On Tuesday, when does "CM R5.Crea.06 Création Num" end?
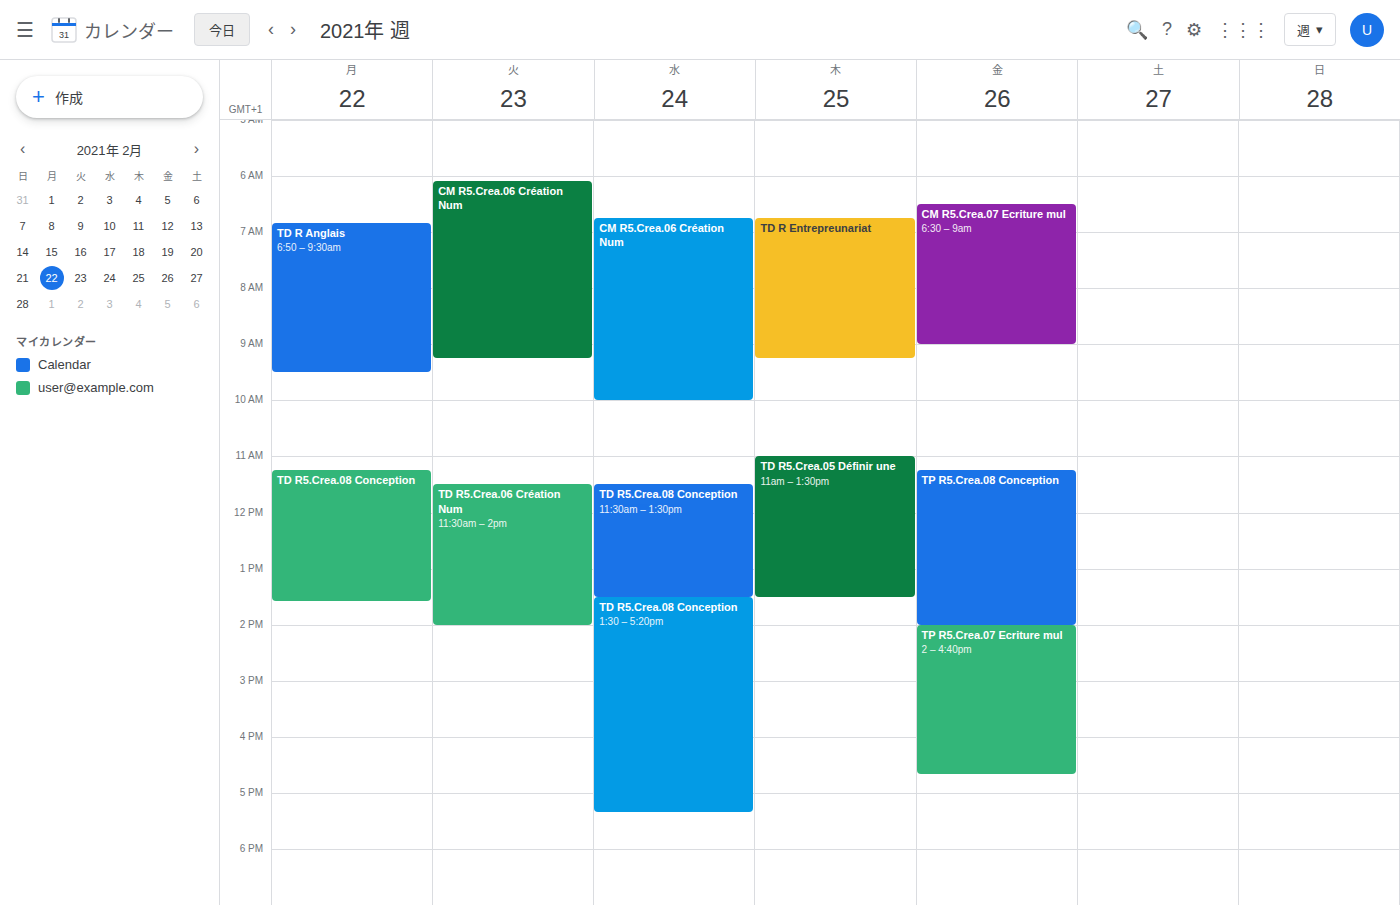
9:15 AM